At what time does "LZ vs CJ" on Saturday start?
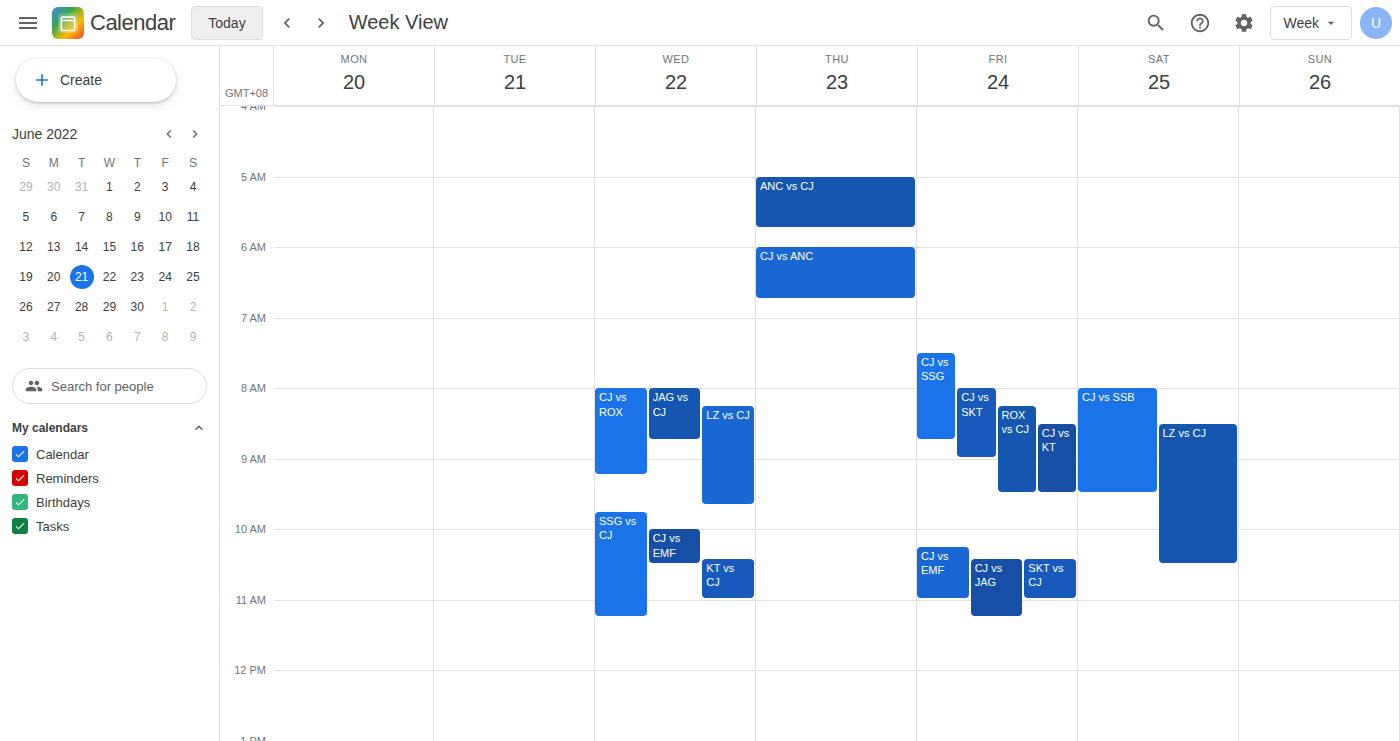
8:30 AM